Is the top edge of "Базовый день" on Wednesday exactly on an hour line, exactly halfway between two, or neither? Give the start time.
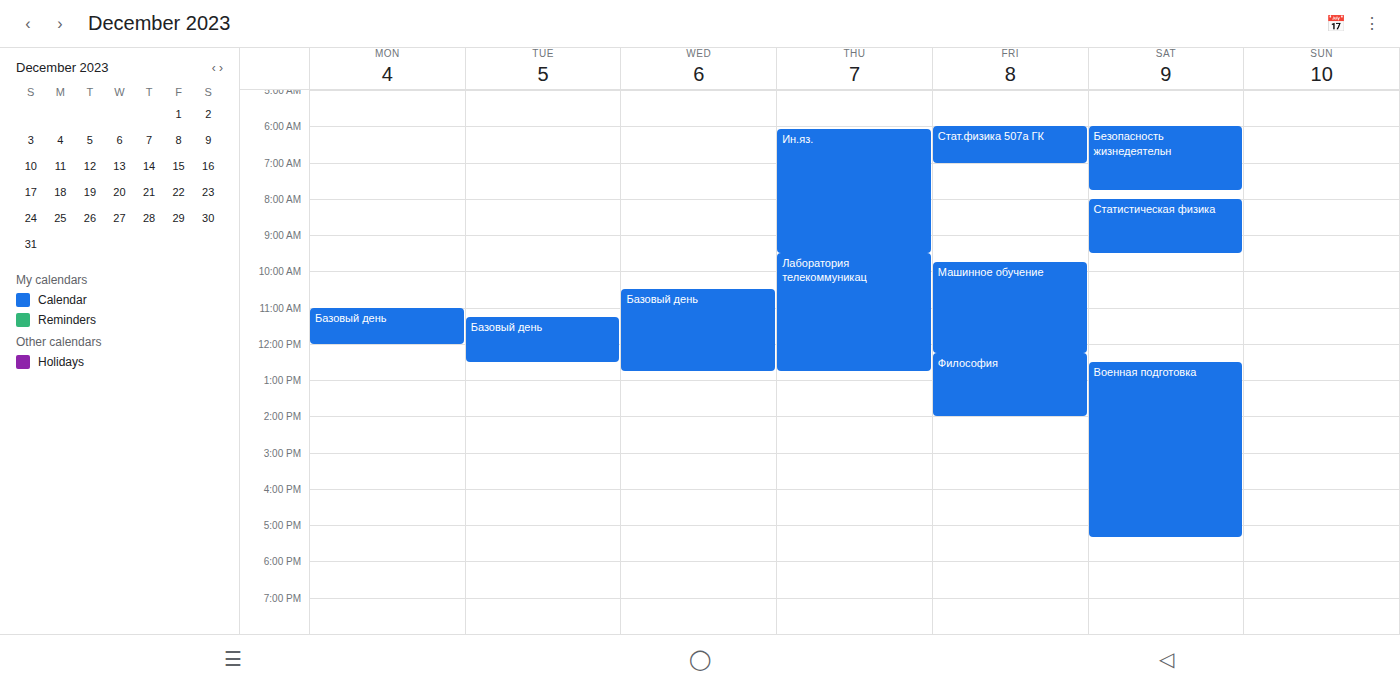
10:30 AM -- halfway between the 10 AM and 11 AM lines.